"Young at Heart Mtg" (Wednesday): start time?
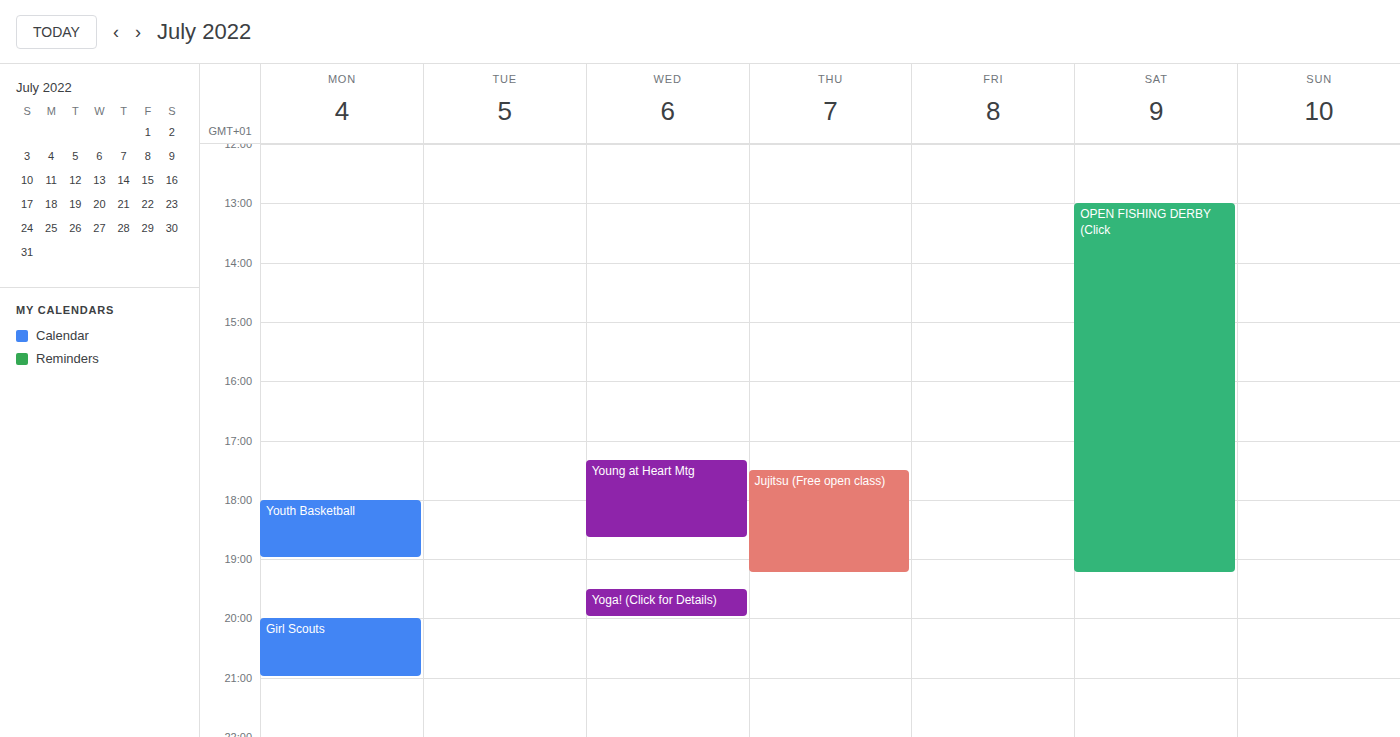
5:20 PM